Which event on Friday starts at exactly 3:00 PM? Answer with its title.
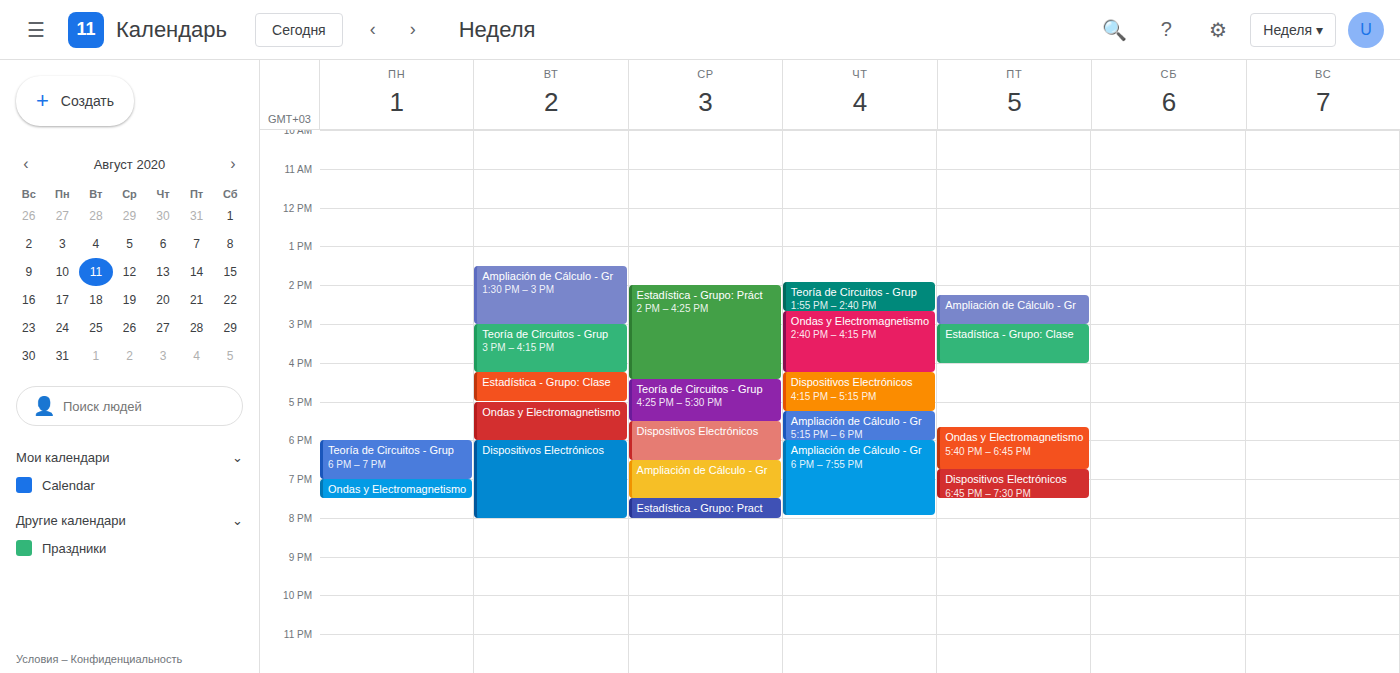
"Estadística - Grupo: Clase"